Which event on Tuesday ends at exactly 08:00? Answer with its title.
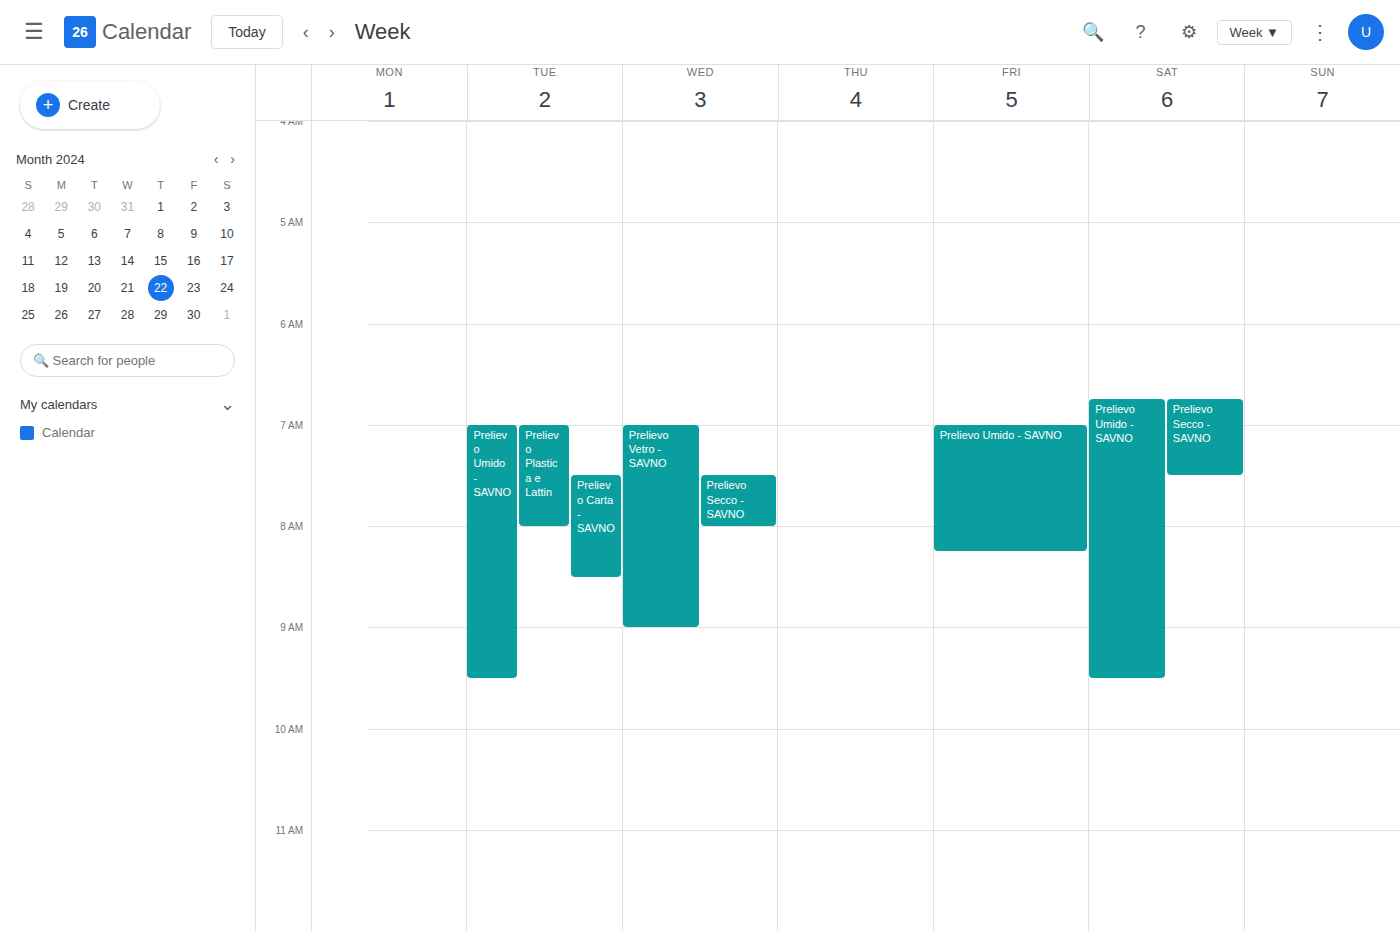
"Prelievo Plastica e Lattin"